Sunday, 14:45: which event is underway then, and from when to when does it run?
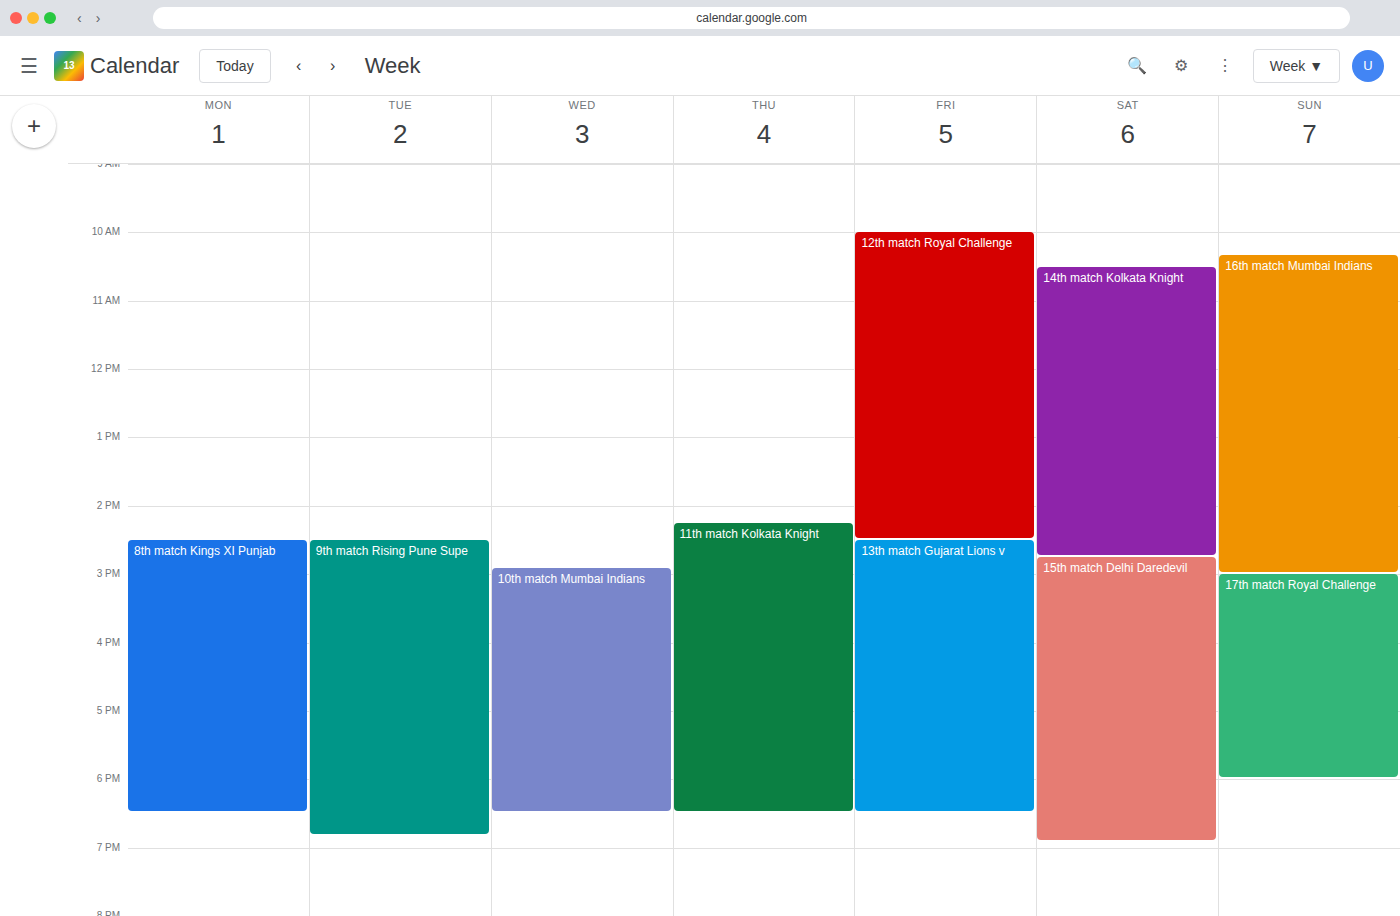
"16th match Mumbai Indians", 10:20 to 15:00